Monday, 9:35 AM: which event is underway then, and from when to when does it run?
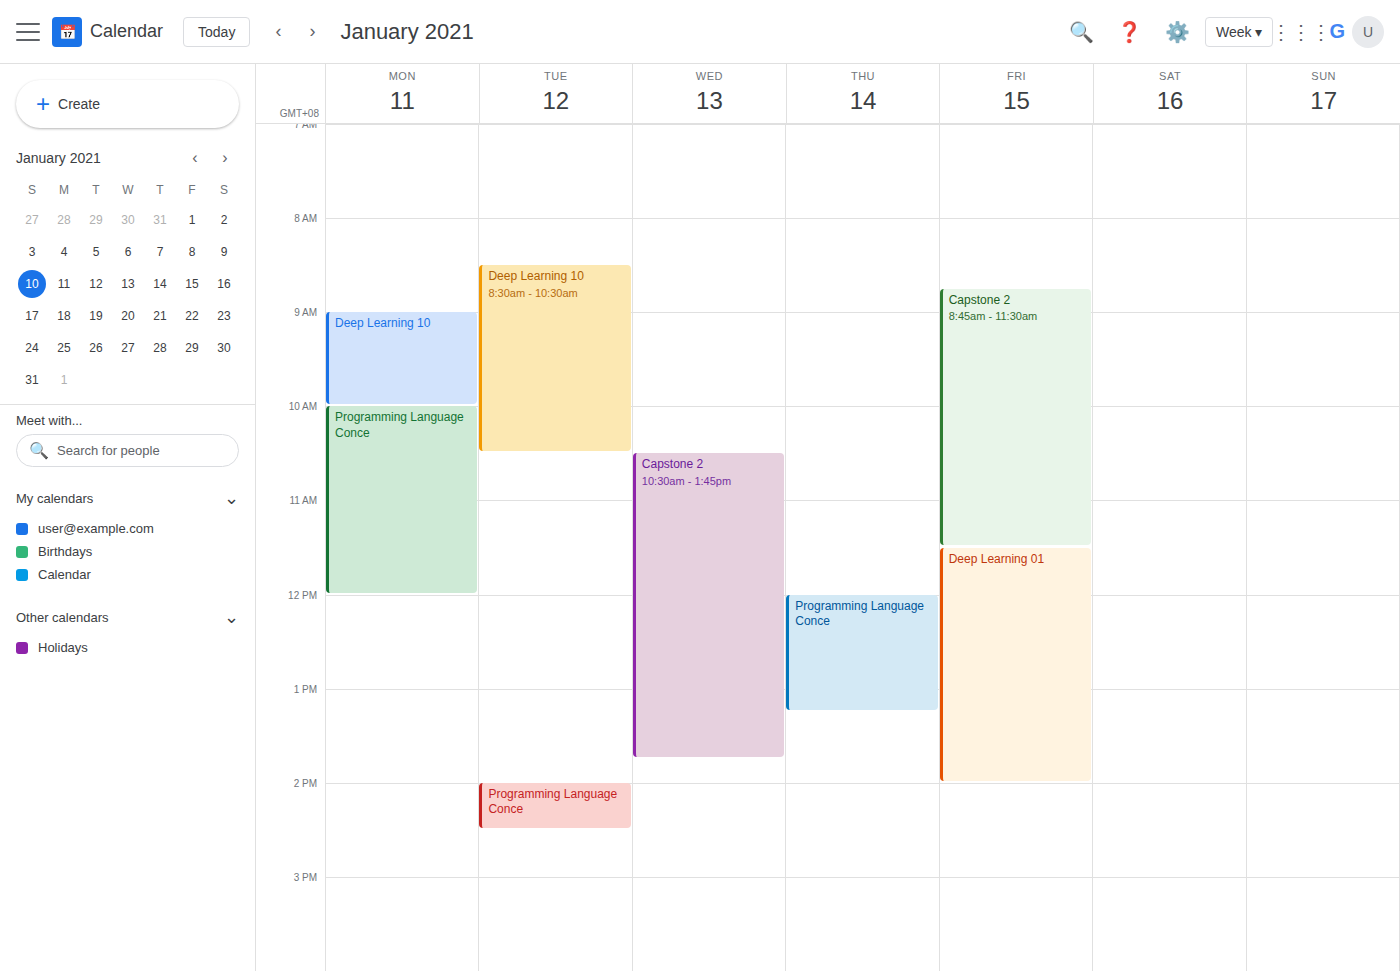
"Deep Learning 10", 9:00 AM to 10:00 AM